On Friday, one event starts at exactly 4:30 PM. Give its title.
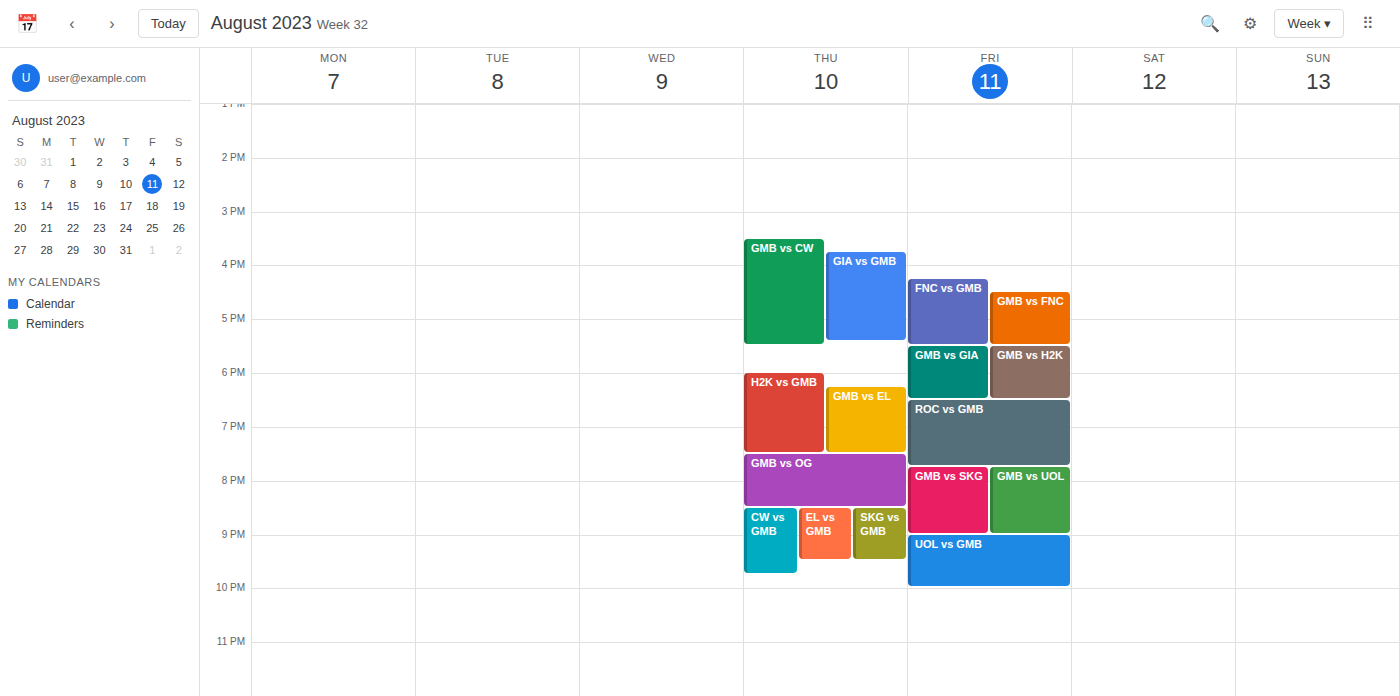
"GMB vs FNC"